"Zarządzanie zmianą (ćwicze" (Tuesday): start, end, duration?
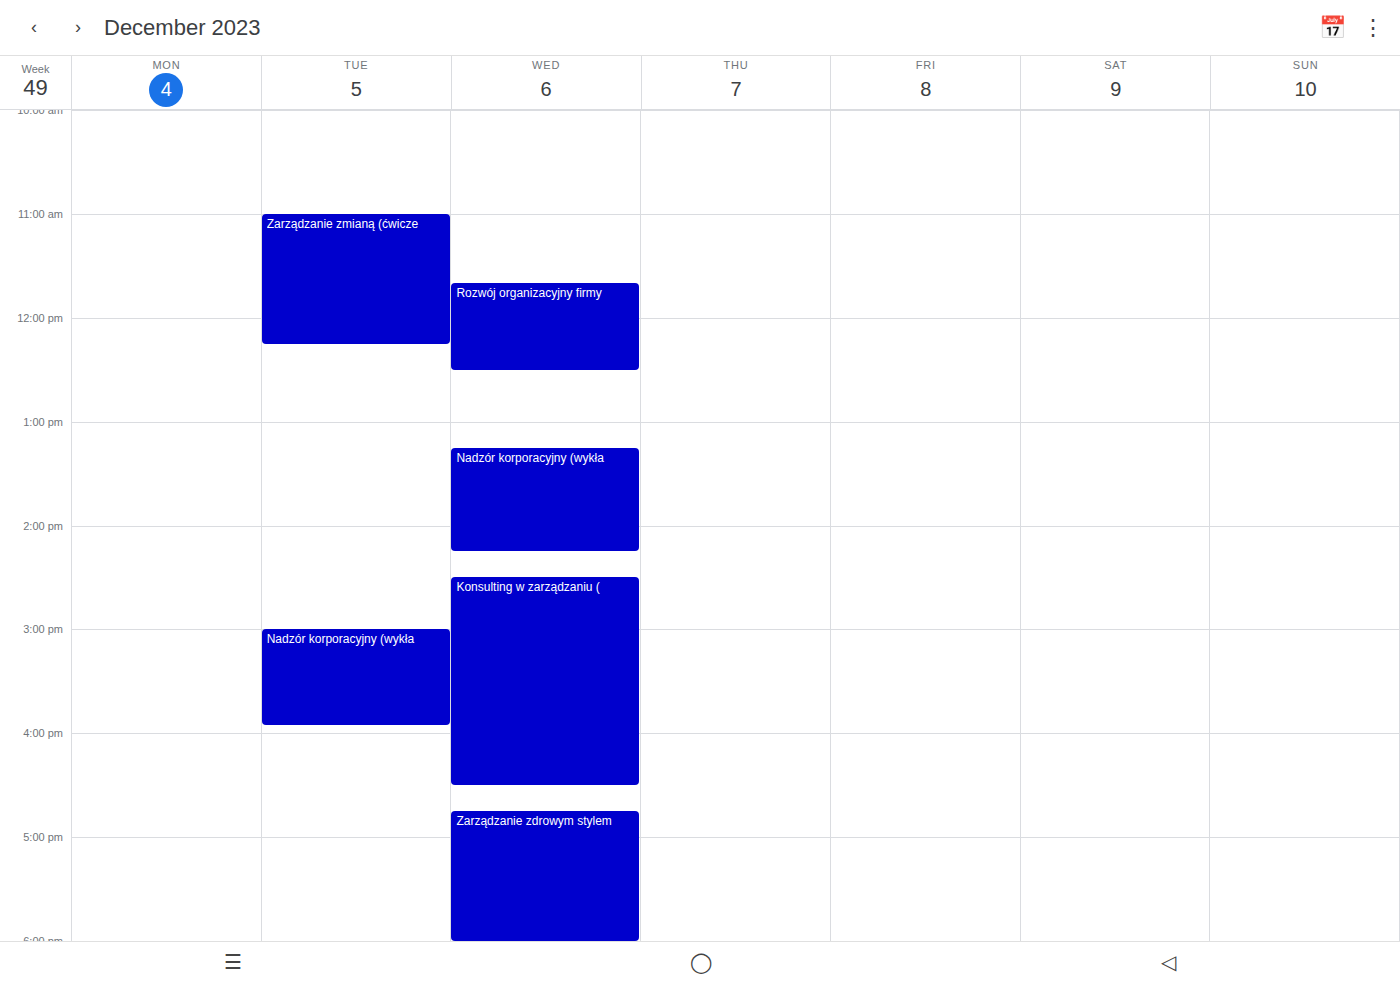
11:00 AM to 12:15 PM, 1 hour 15 minutes